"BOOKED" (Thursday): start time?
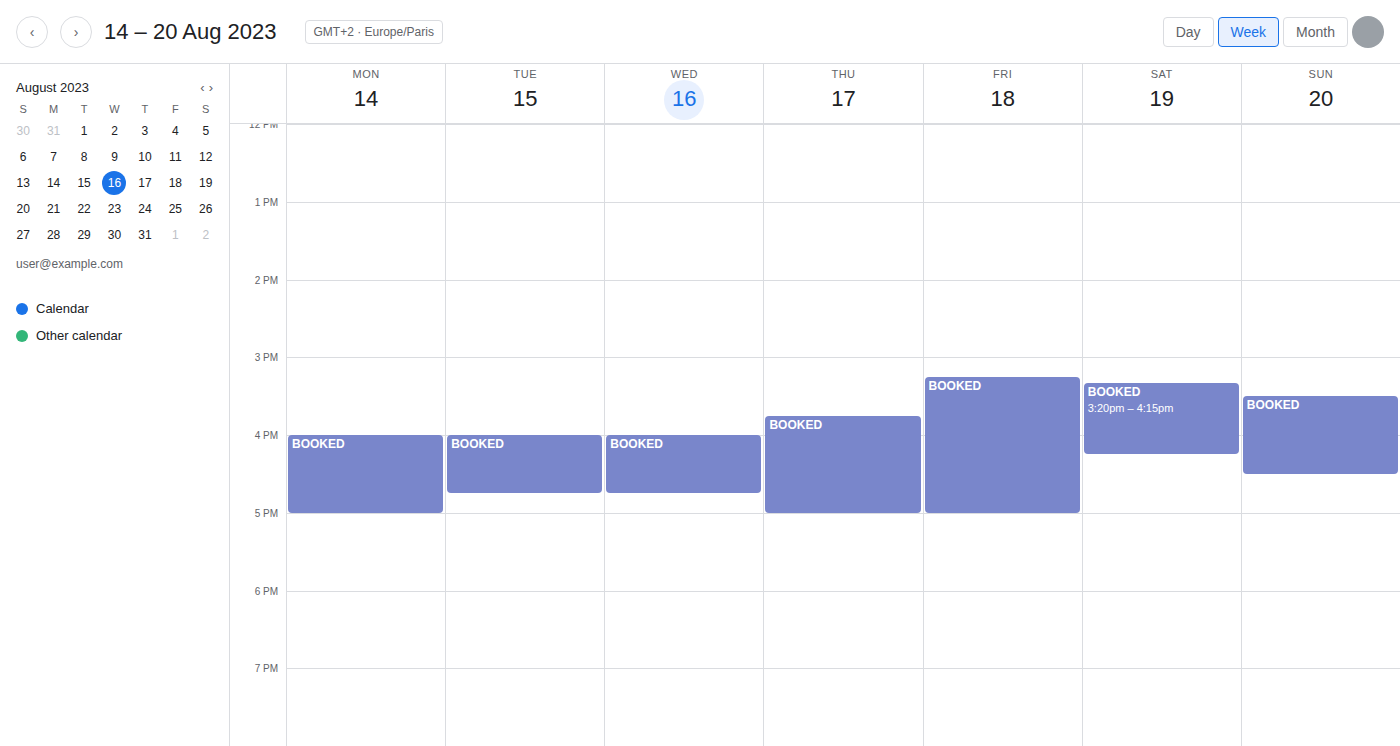
3:45 PM